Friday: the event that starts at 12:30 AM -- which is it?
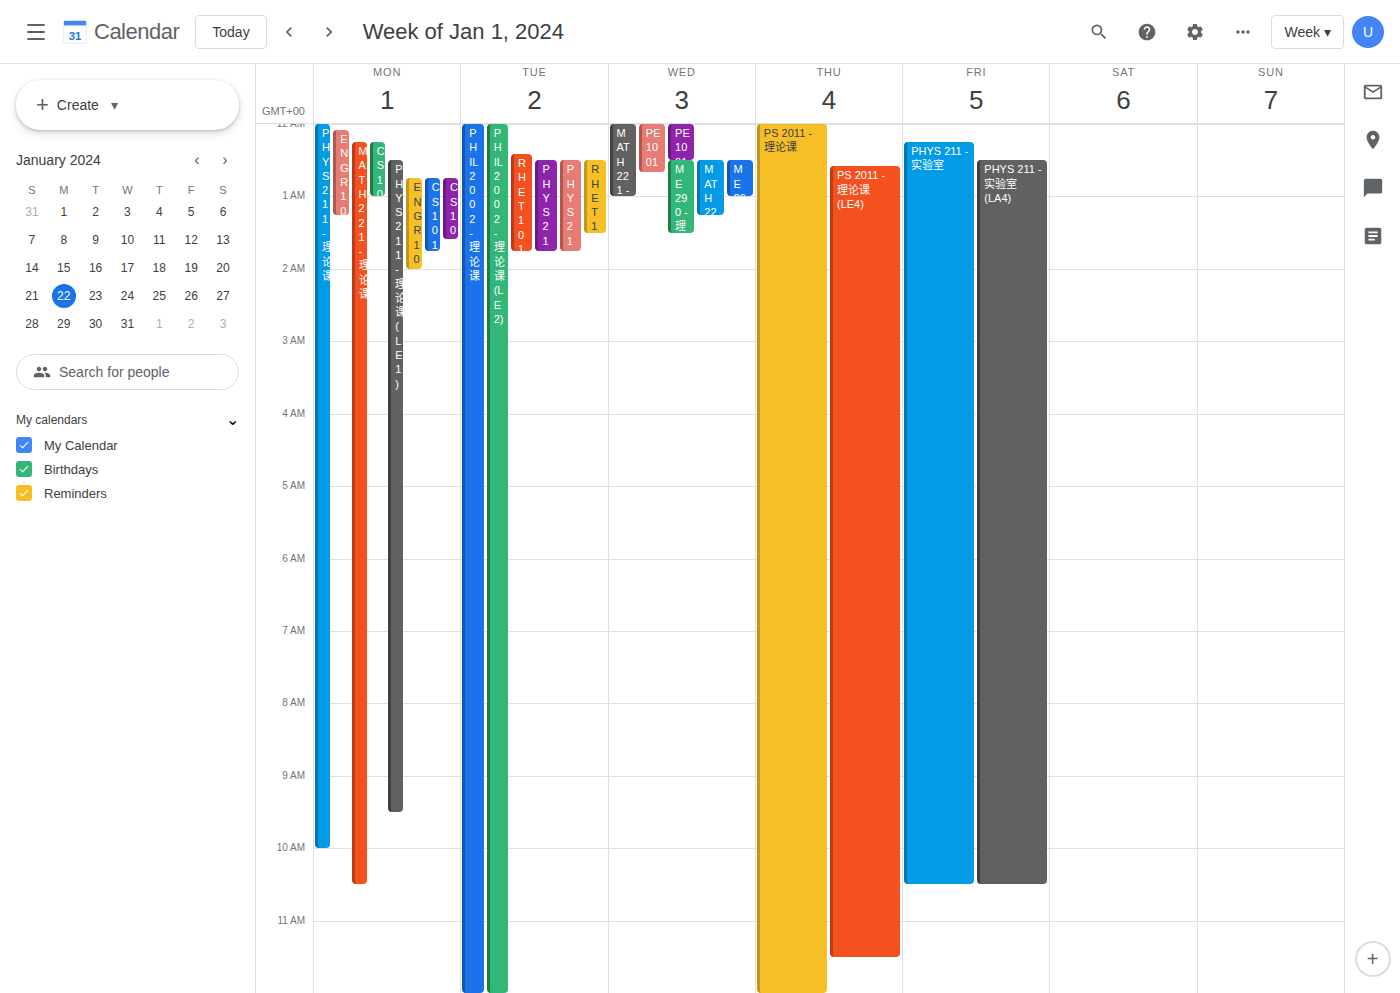
"PHYS 211 - 实验室 (LA4)"